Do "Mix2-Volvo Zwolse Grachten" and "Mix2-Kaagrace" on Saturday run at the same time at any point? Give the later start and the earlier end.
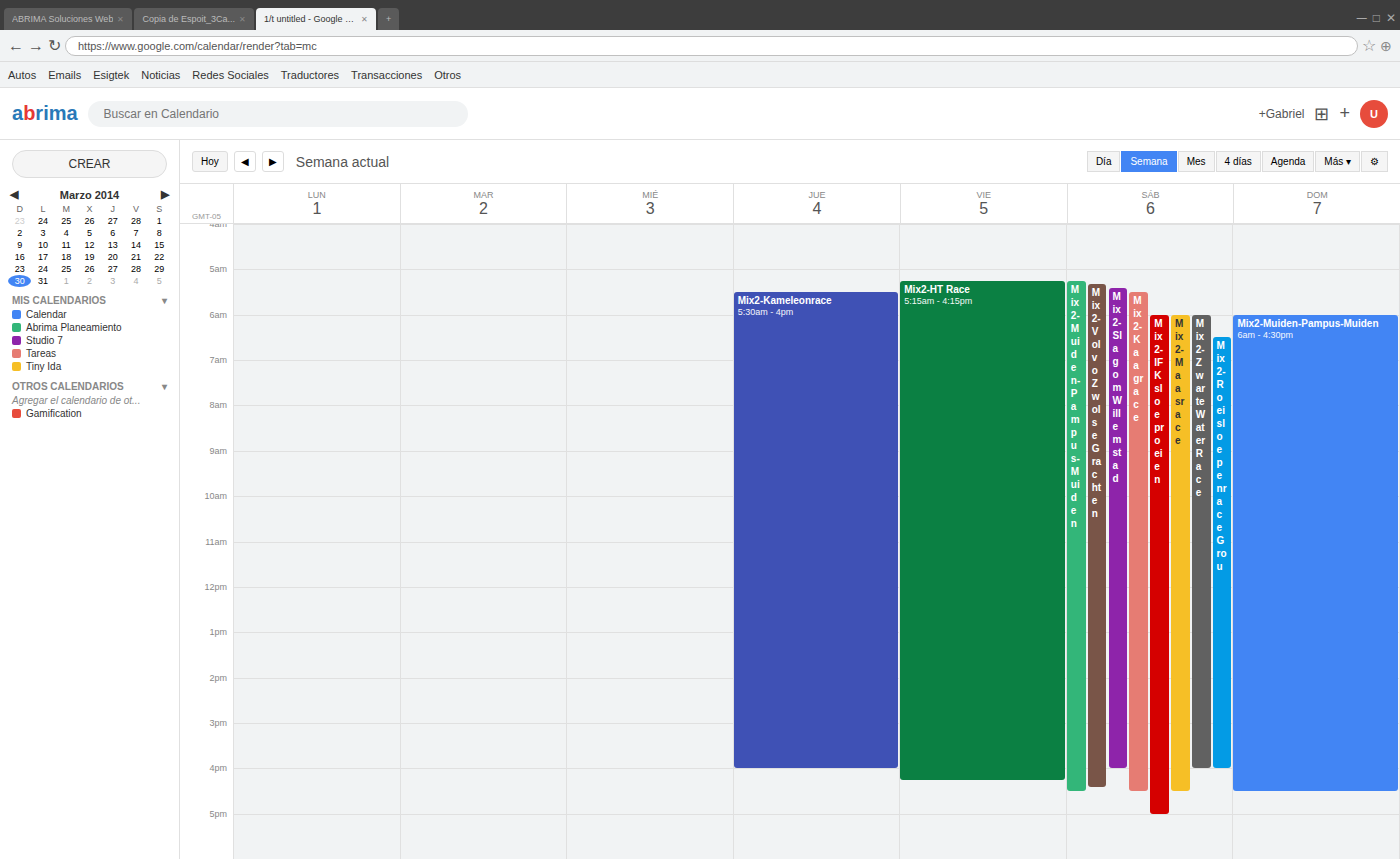
"Mix2-Kaagrace" starts at 05:30, before "Mix2-Volvo Zwolse Grachten" ends at 16:25 -- they overlap.